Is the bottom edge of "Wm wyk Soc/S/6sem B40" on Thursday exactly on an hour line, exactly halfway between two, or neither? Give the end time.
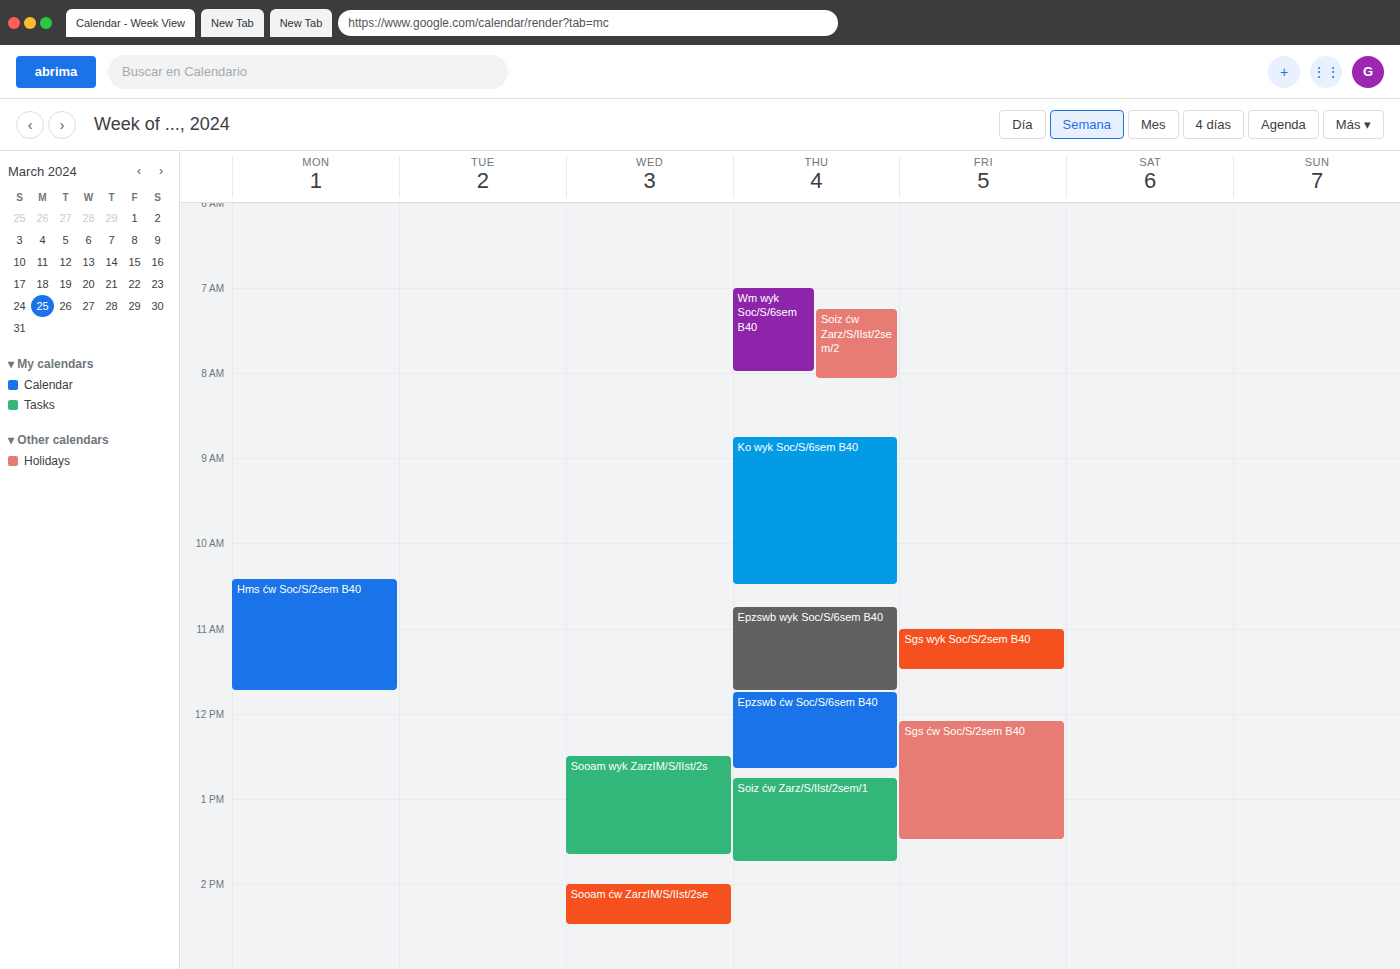
8:00 AM -- exactly on the 8 AM line.